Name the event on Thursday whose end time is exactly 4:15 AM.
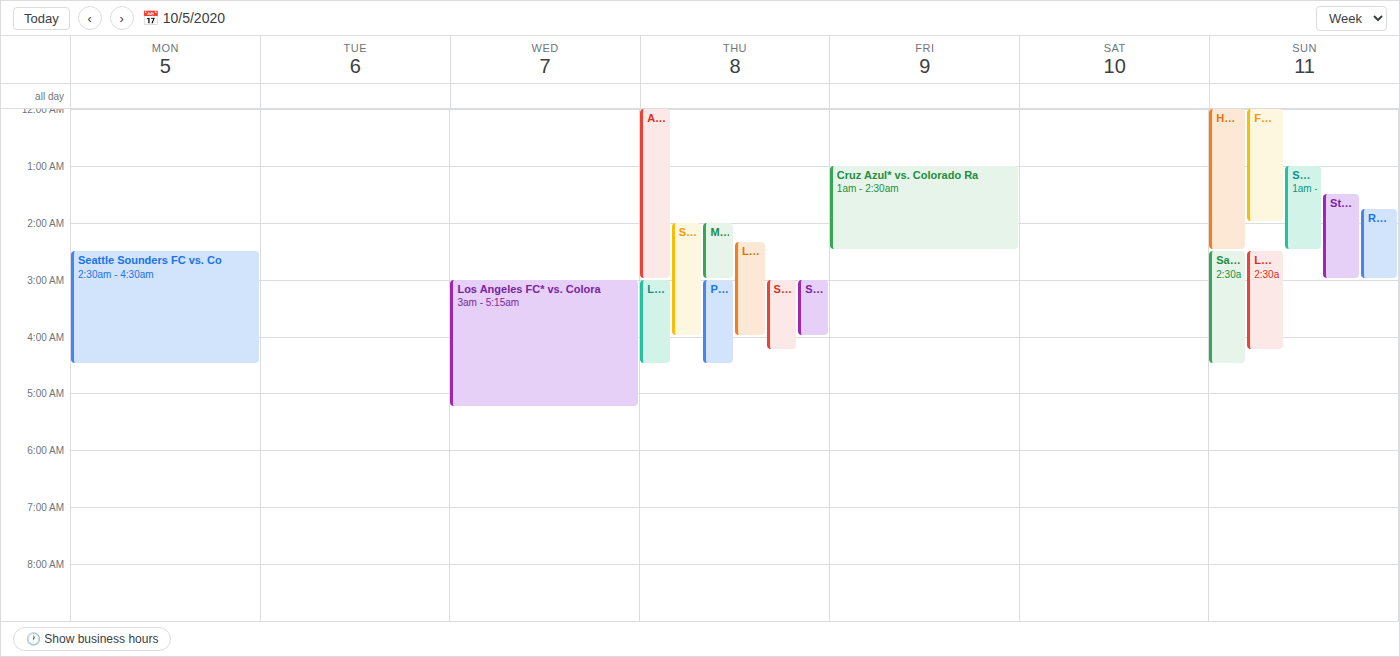
"San Jose Earthquakes vs. C"